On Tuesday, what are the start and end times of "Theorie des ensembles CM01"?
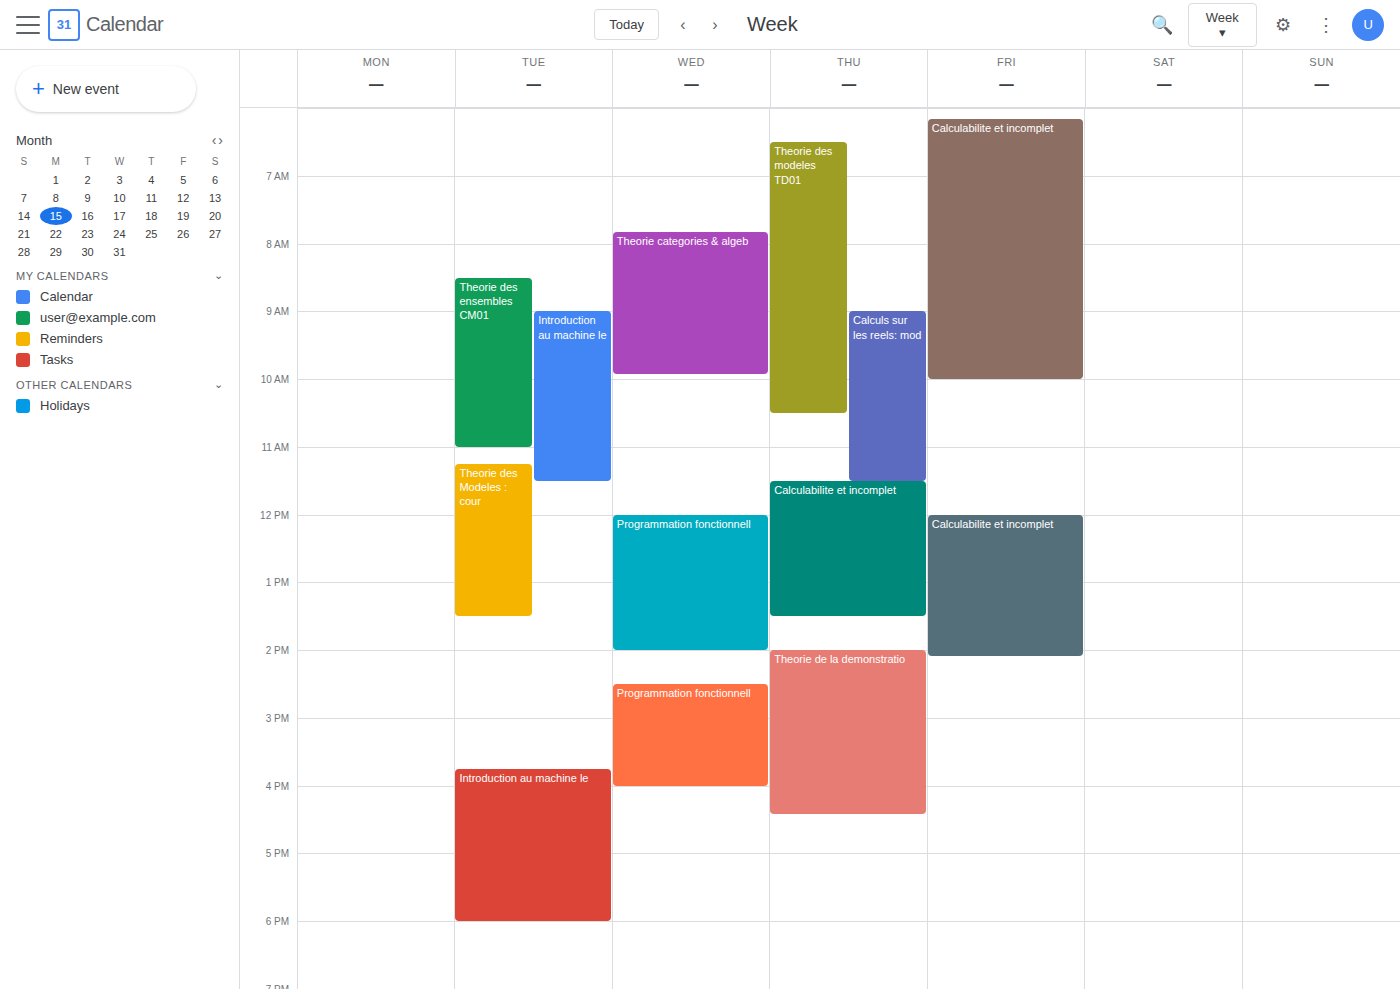
8:30 AM to 11:00 AM